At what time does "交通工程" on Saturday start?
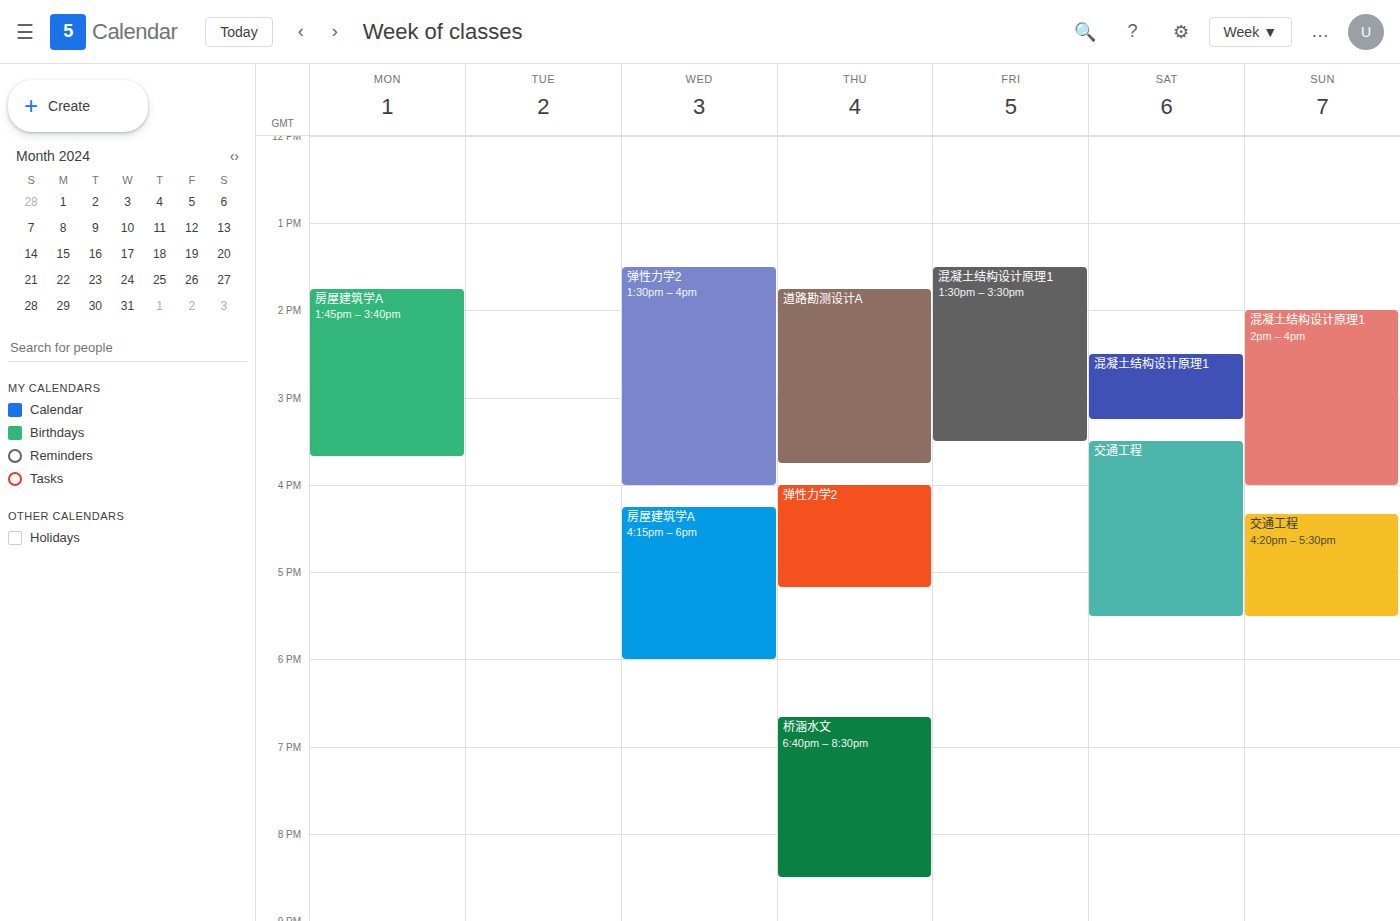
15:30